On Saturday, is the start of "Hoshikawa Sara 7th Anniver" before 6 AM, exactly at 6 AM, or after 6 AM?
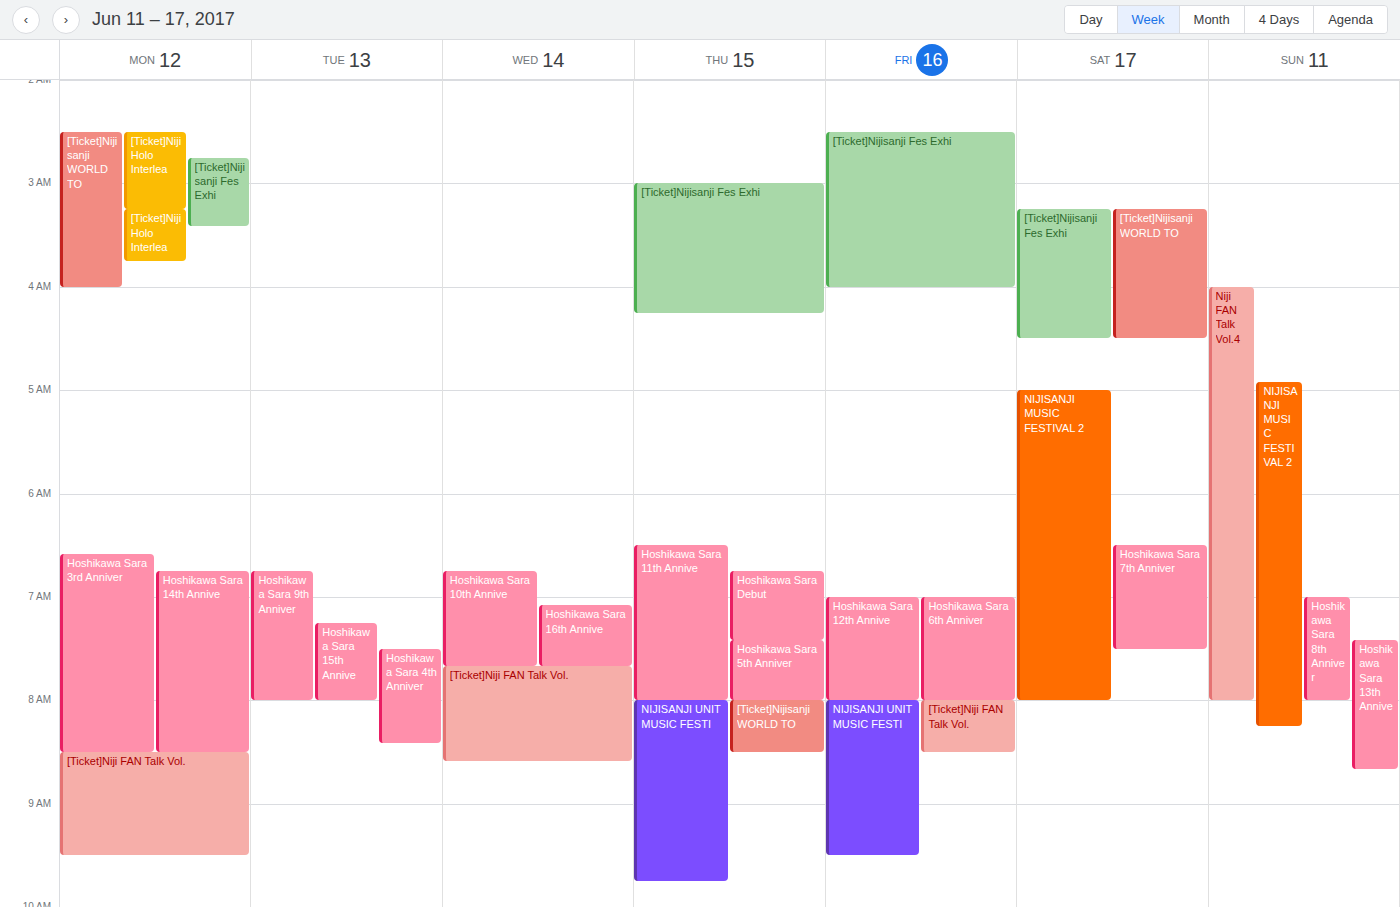
6:30 AM -- after 6 AM, 30 minutes below the 6 AM line.